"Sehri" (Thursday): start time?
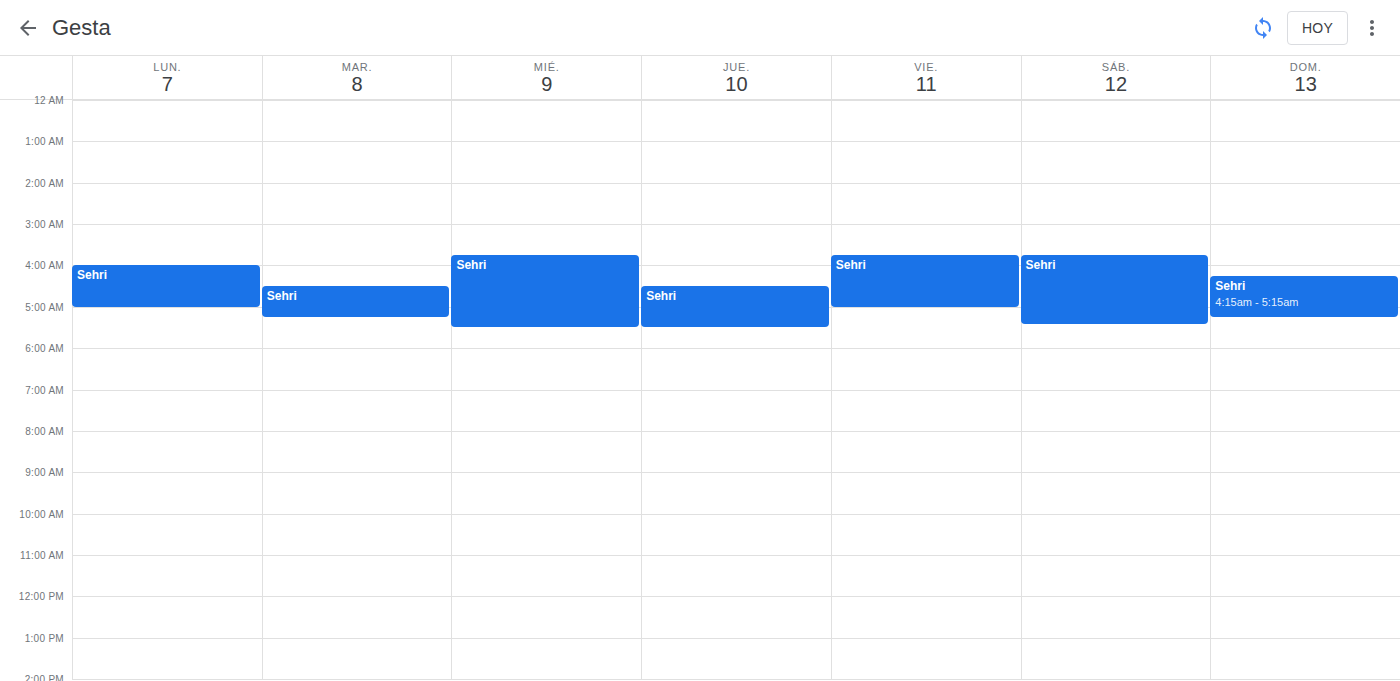
4:30 AM